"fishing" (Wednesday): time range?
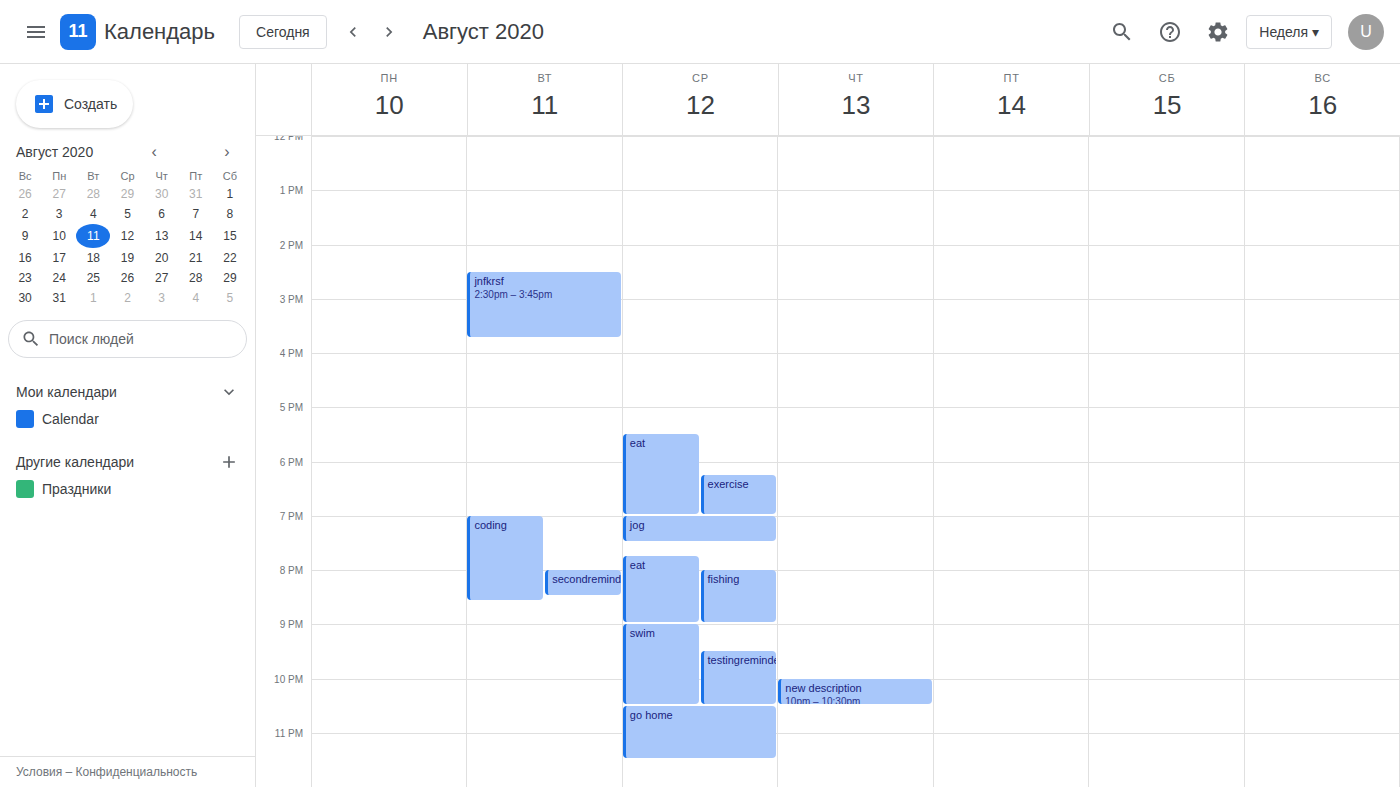
8:00 PM to 9:00 PM